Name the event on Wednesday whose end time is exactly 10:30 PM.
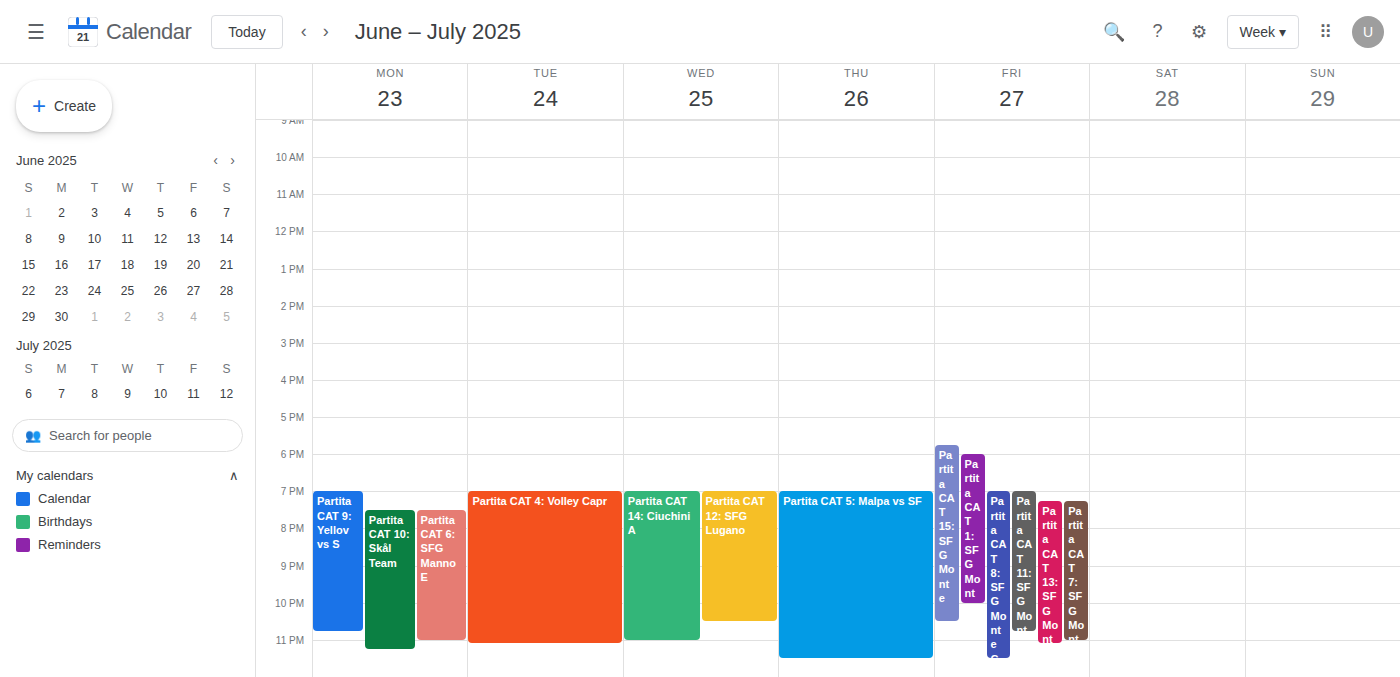
"Partita CAT 12: SFG Lugano"